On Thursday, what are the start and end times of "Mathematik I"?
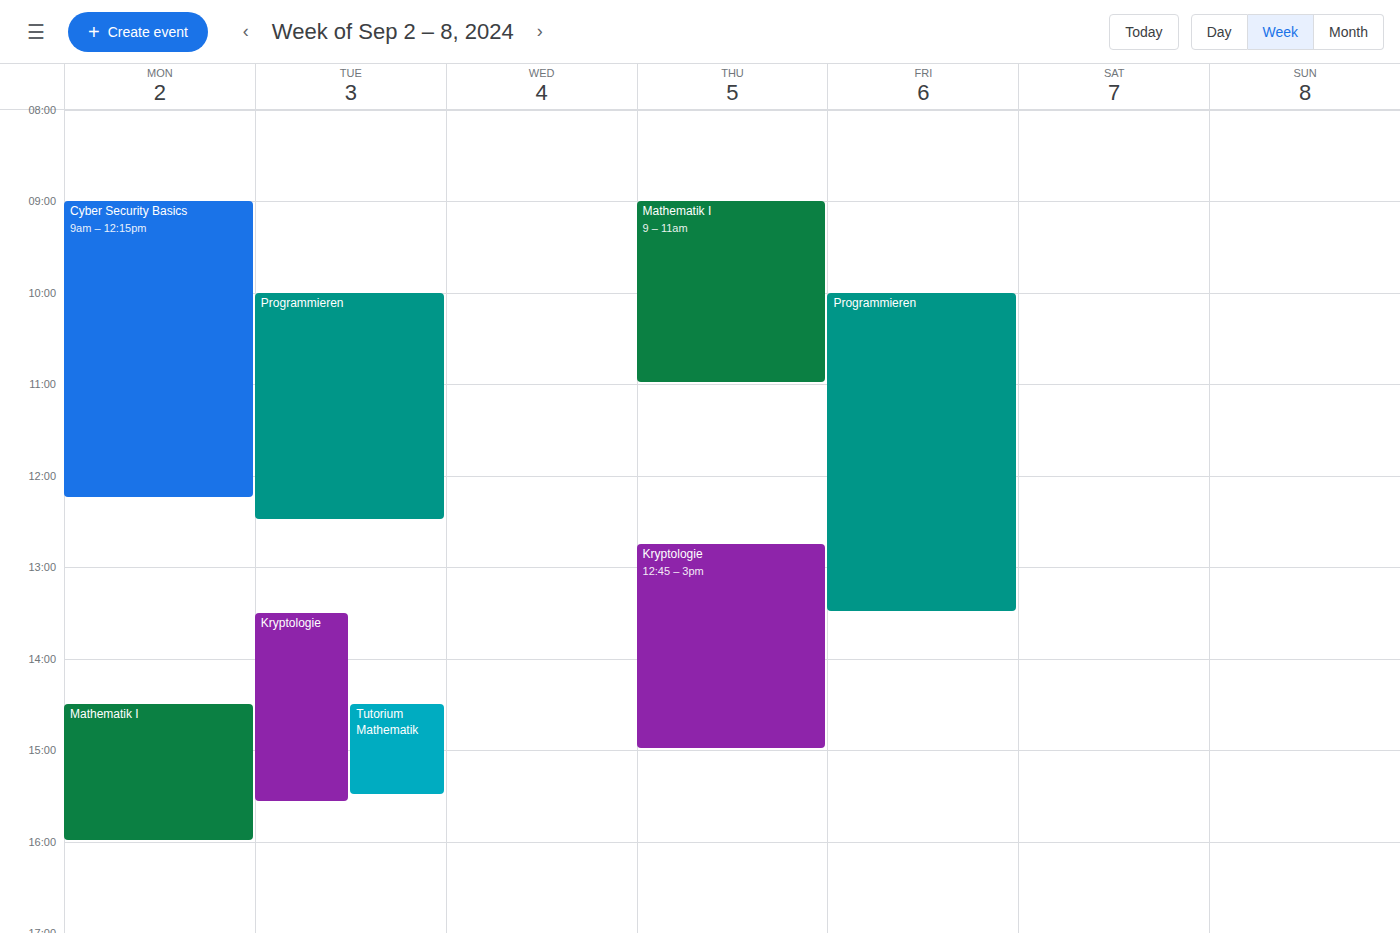
9:00 AM to 11:00 AM